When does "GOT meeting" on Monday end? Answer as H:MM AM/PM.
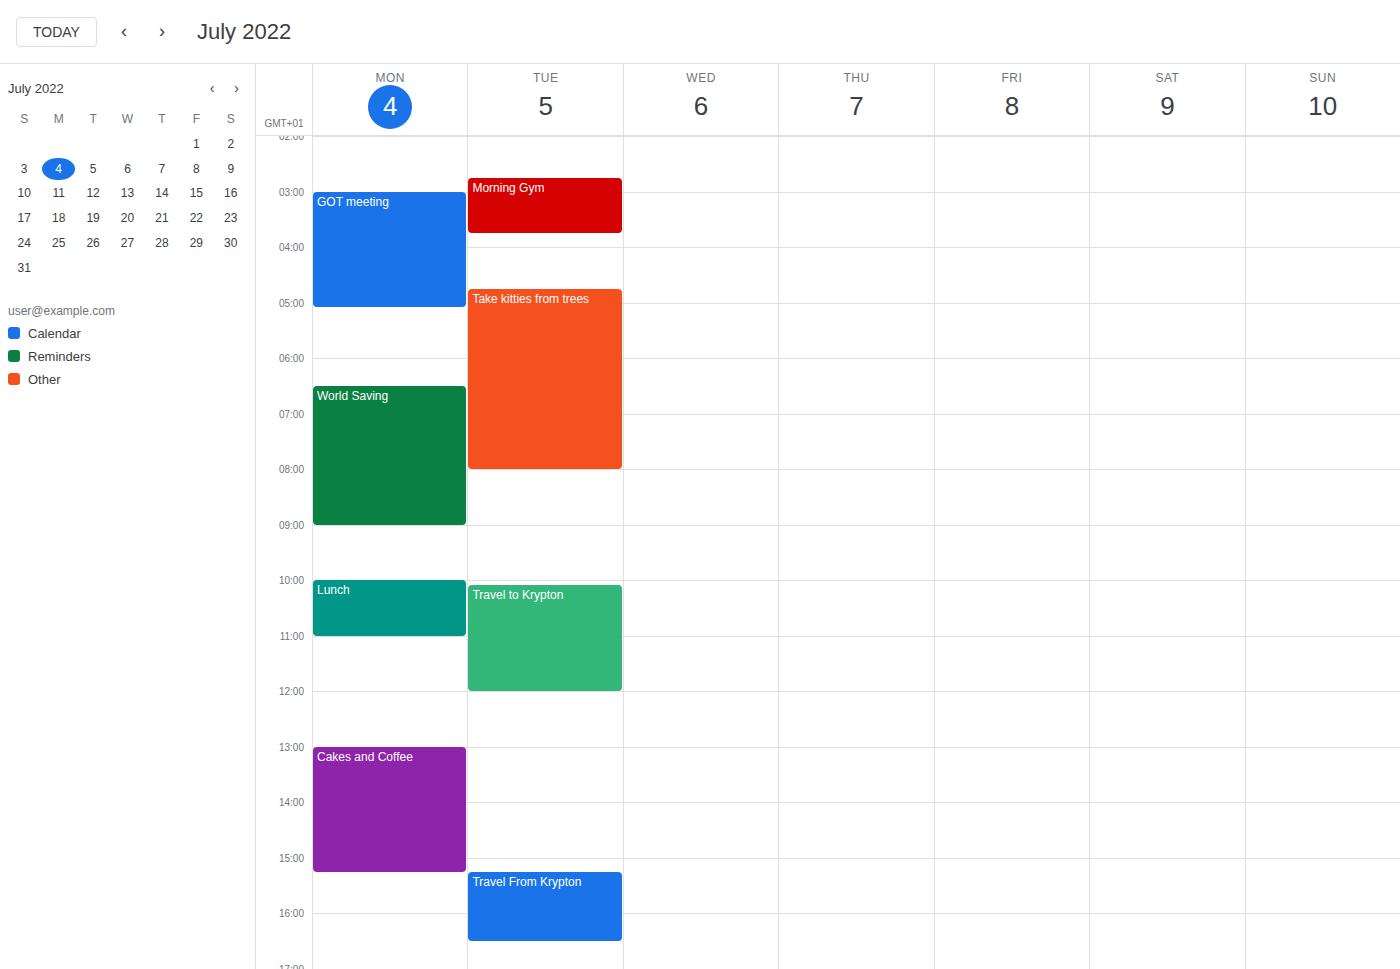
5:05 AM